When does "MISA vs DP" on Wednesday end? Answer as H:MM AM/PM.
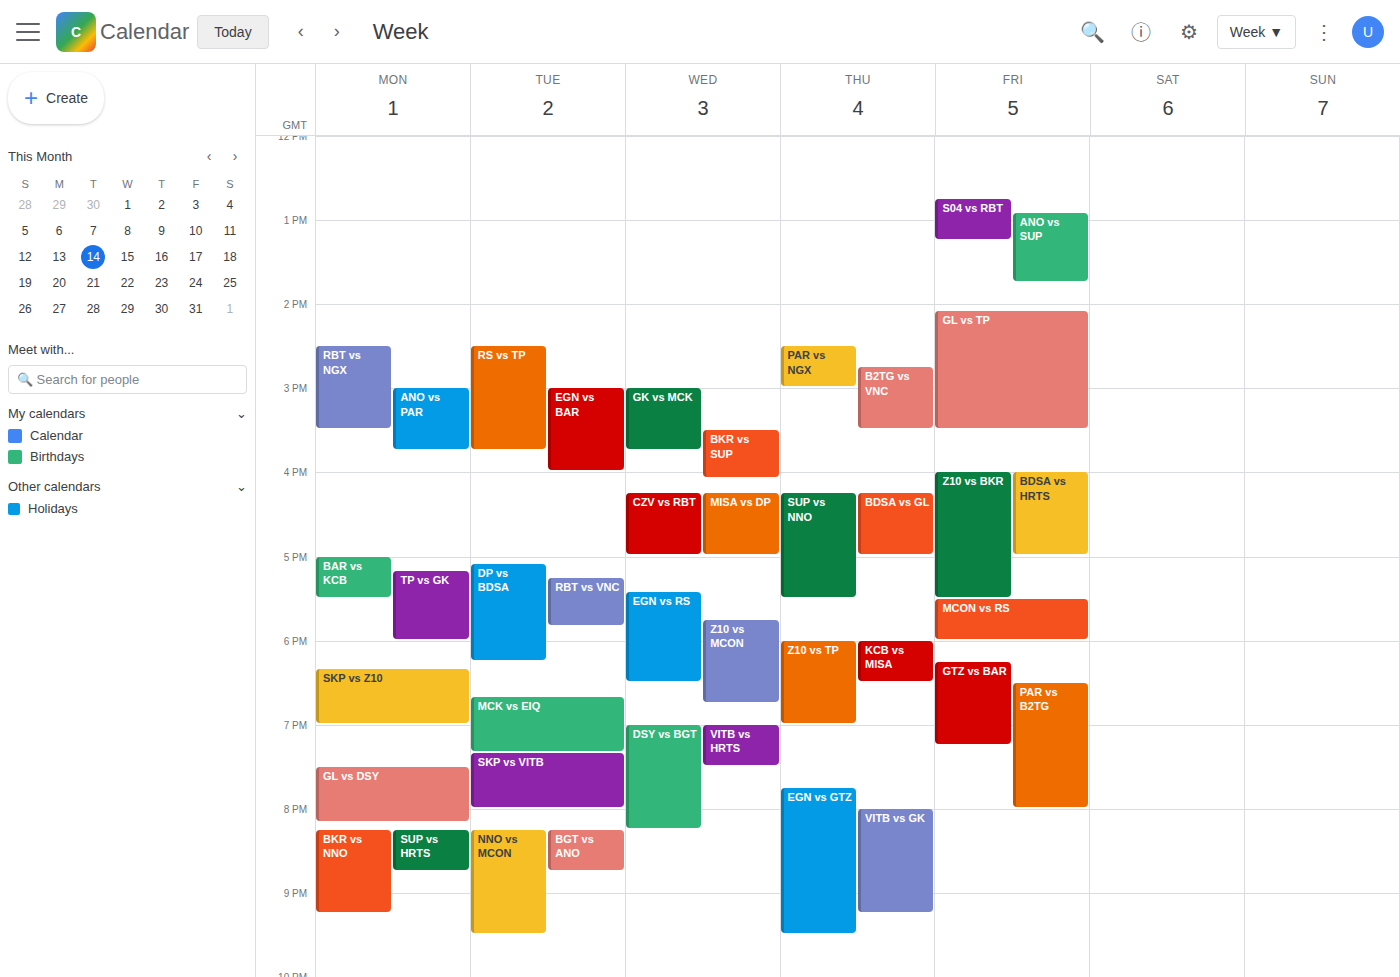
5:00 PM